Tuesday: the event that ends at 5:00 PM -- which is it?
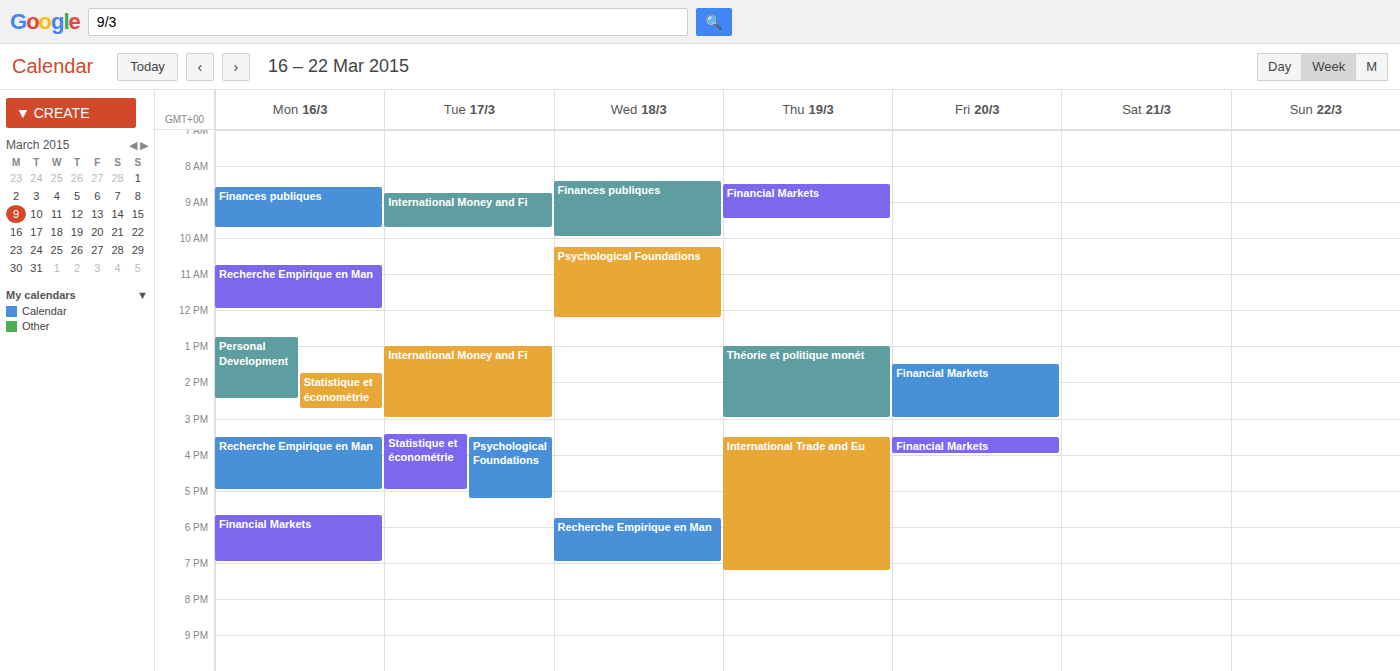
"Statistique et économétrie"